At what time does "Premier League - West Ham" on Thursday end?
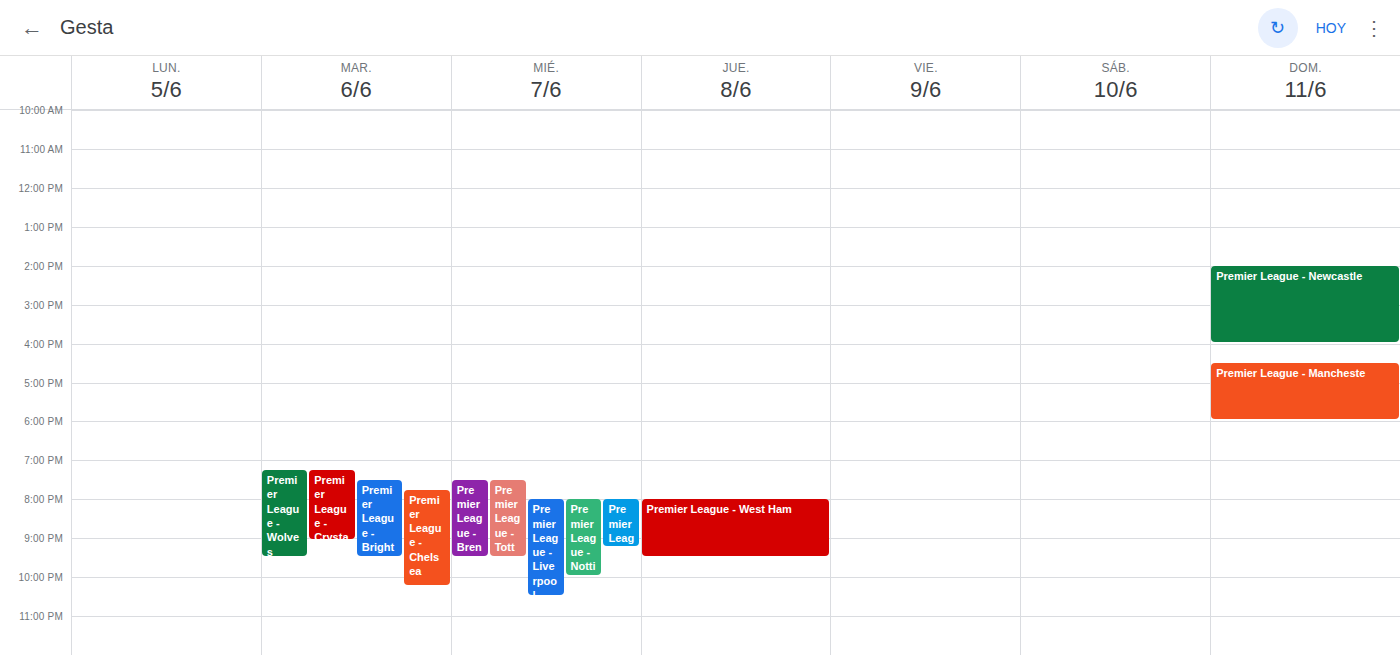
9:30 PM